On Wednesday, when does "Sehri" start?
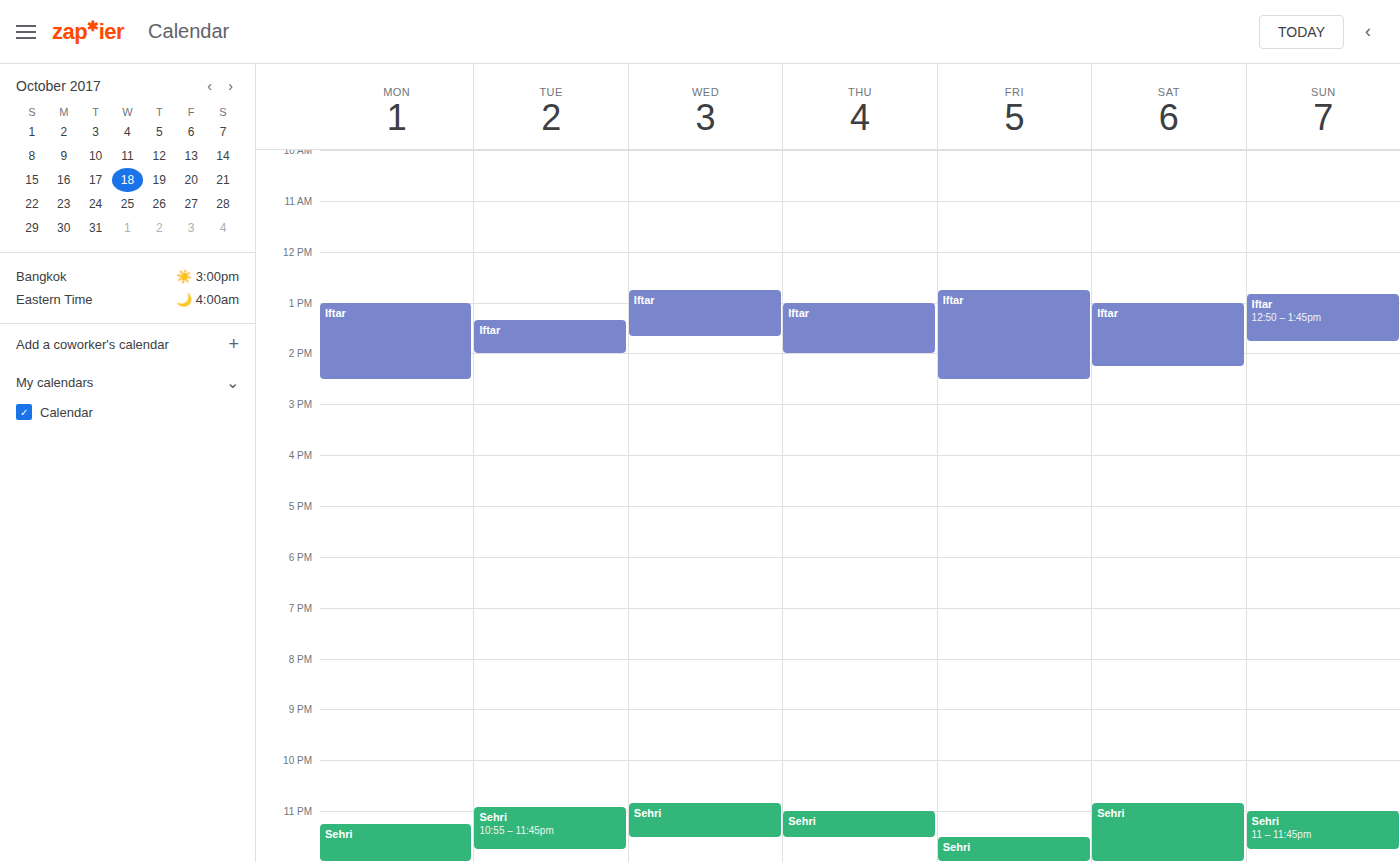
10:50 PM